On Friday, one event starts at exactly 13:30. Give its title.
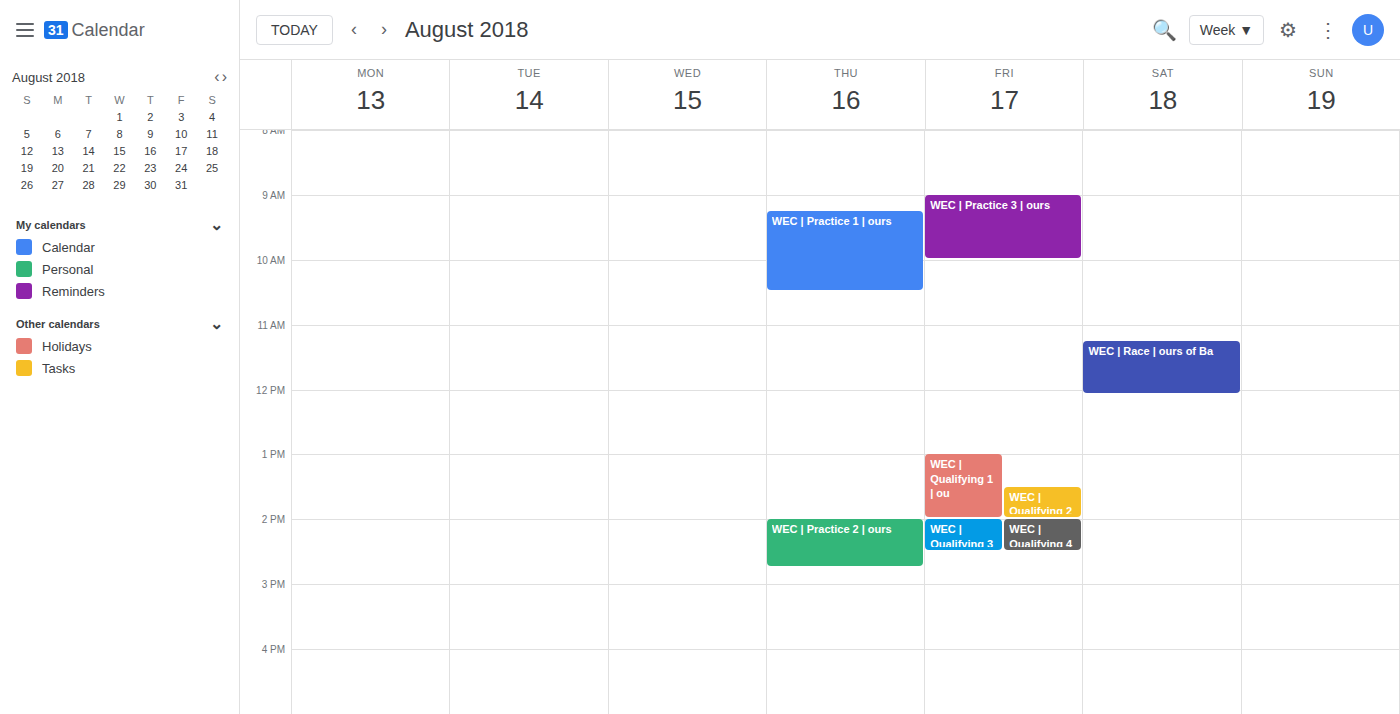
"WEC | Qualifying 2 | ou"